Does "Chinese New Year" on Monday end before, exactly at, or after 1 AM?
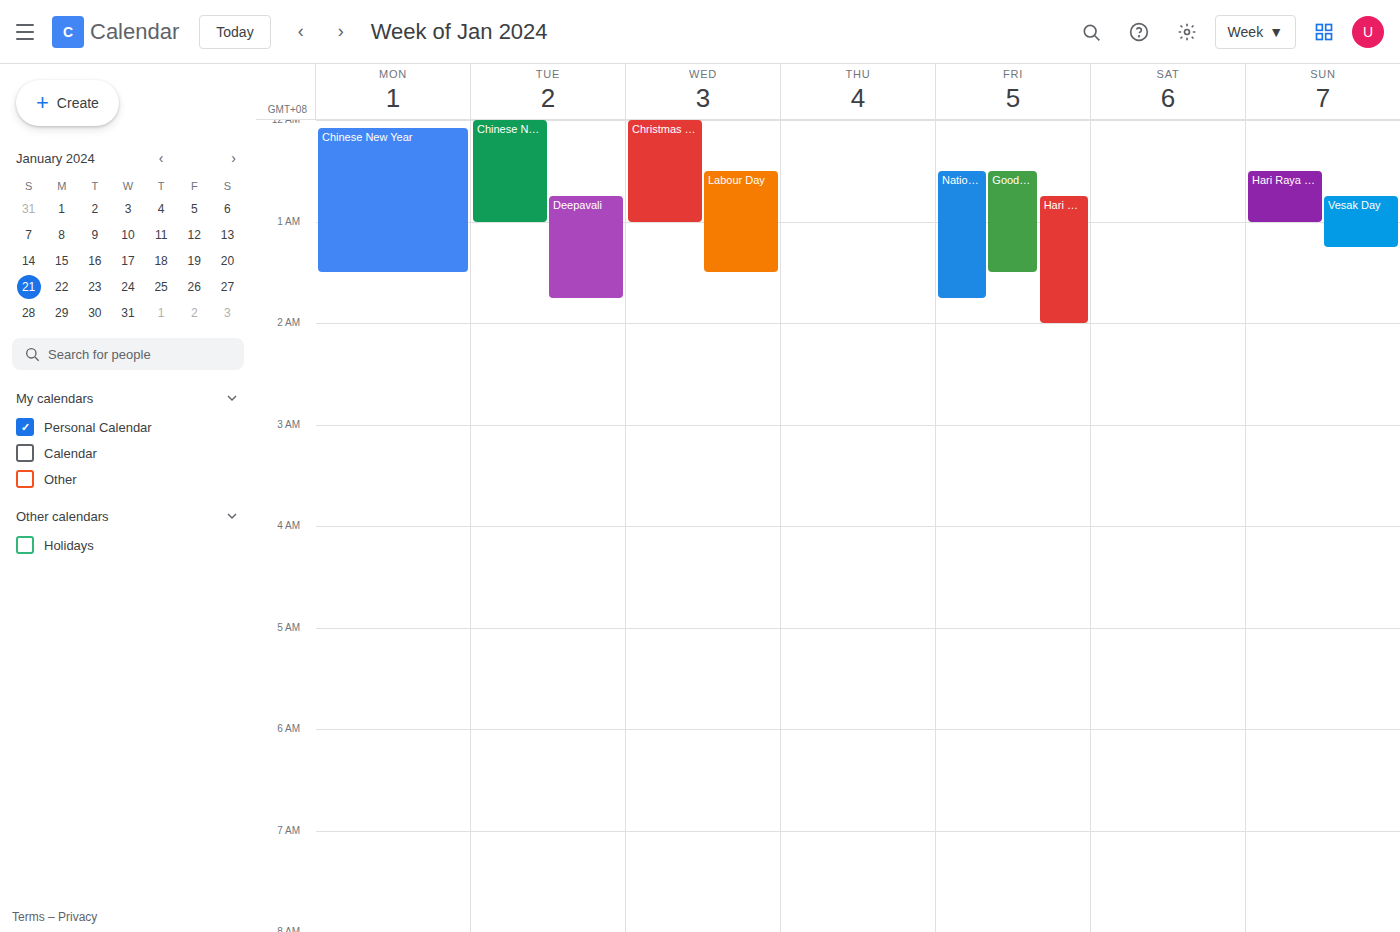
1:30 AM -- after 1 AM, 30 minutes below the 1 AM line.